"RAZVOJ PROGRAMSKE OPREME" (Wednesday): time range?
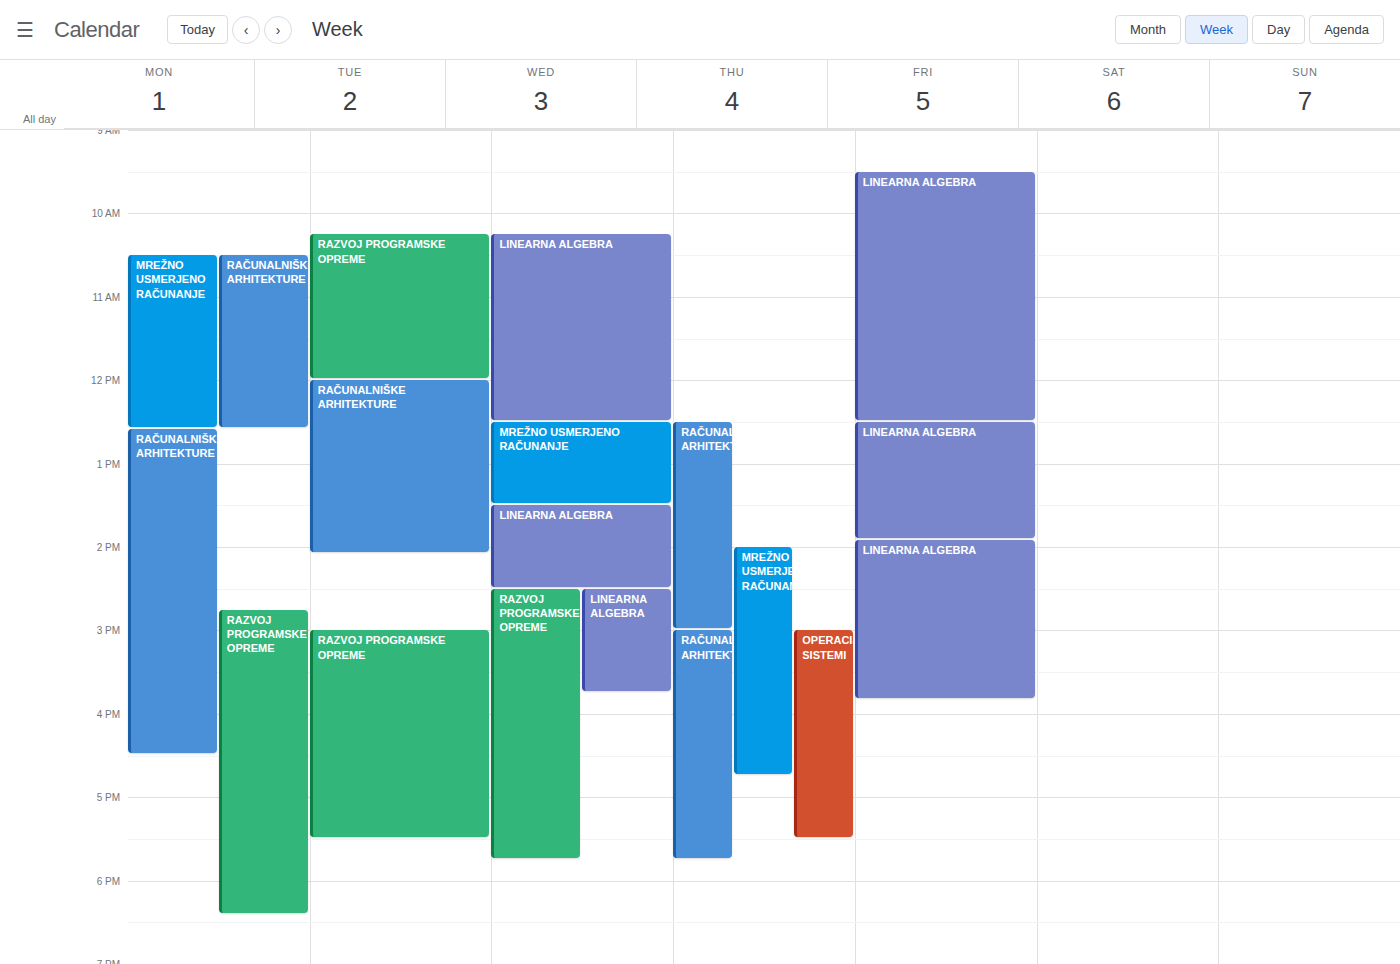
14:30 to 17:45